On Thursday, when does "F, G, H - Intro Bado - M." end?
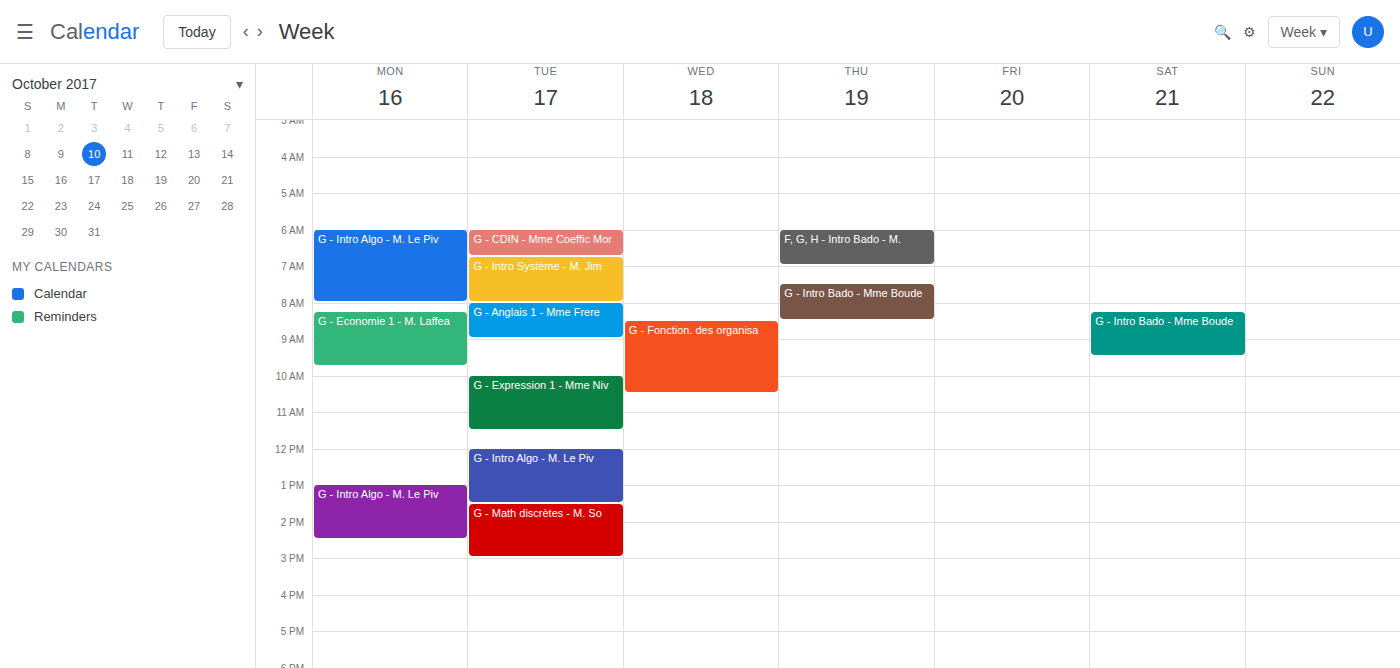
7:00 AM